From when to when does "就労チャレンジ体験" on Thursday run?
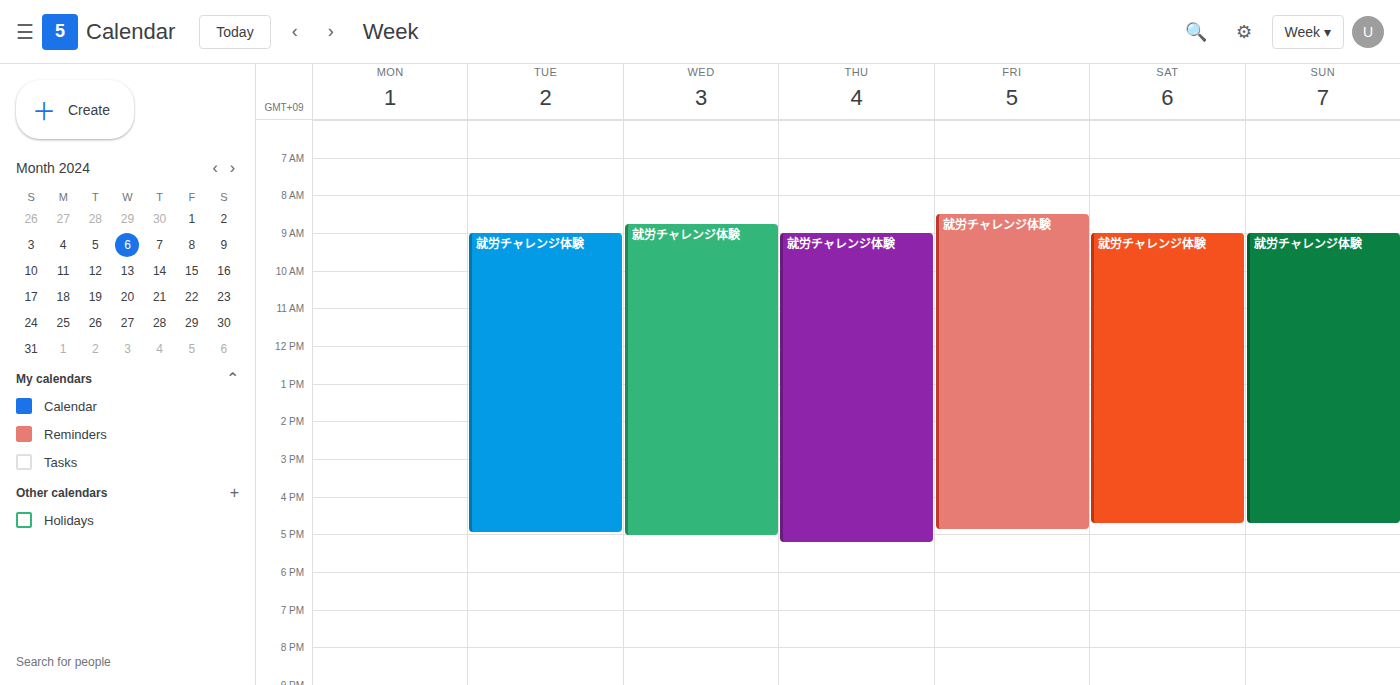
09:00 to 17:15